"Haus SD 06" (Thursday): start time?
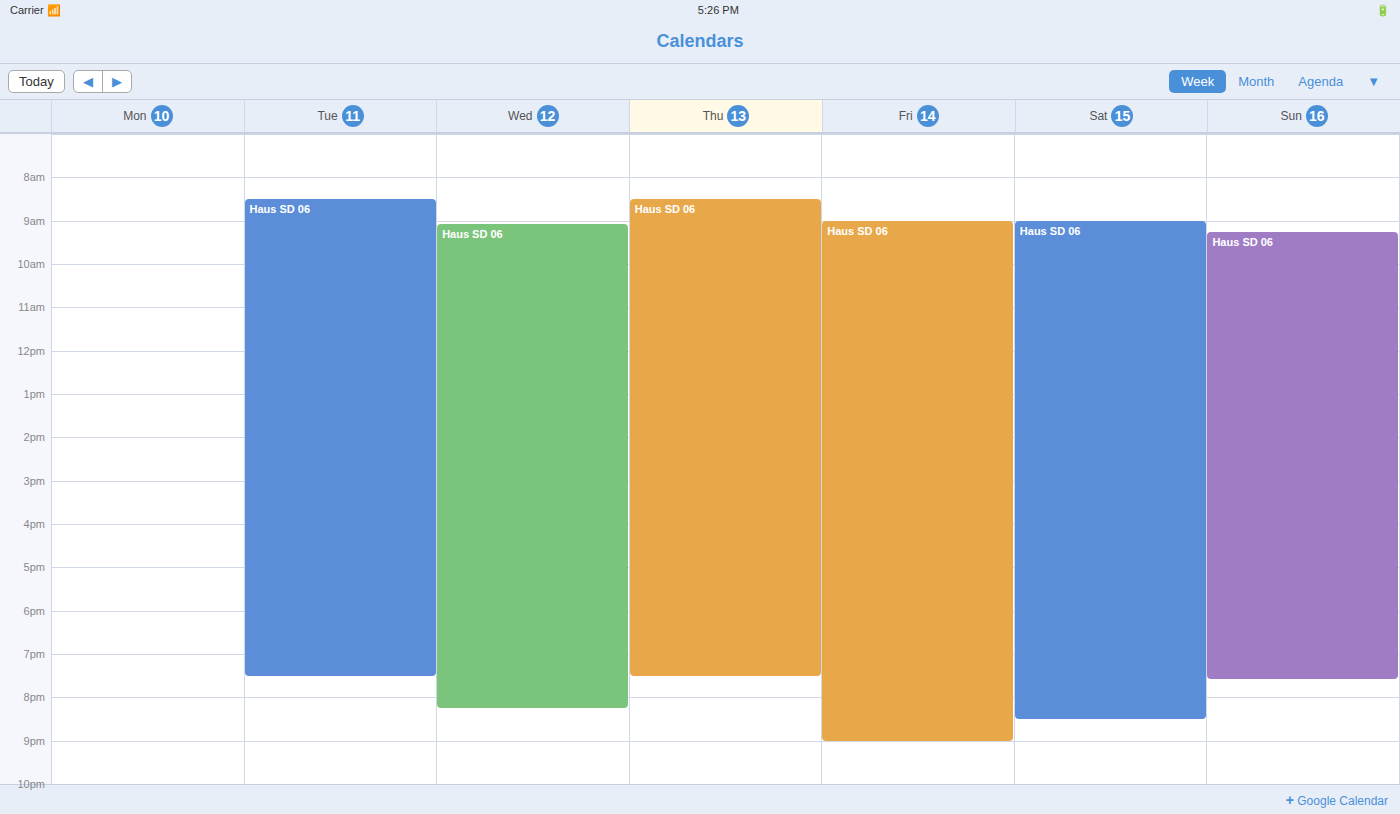
8:30 AM